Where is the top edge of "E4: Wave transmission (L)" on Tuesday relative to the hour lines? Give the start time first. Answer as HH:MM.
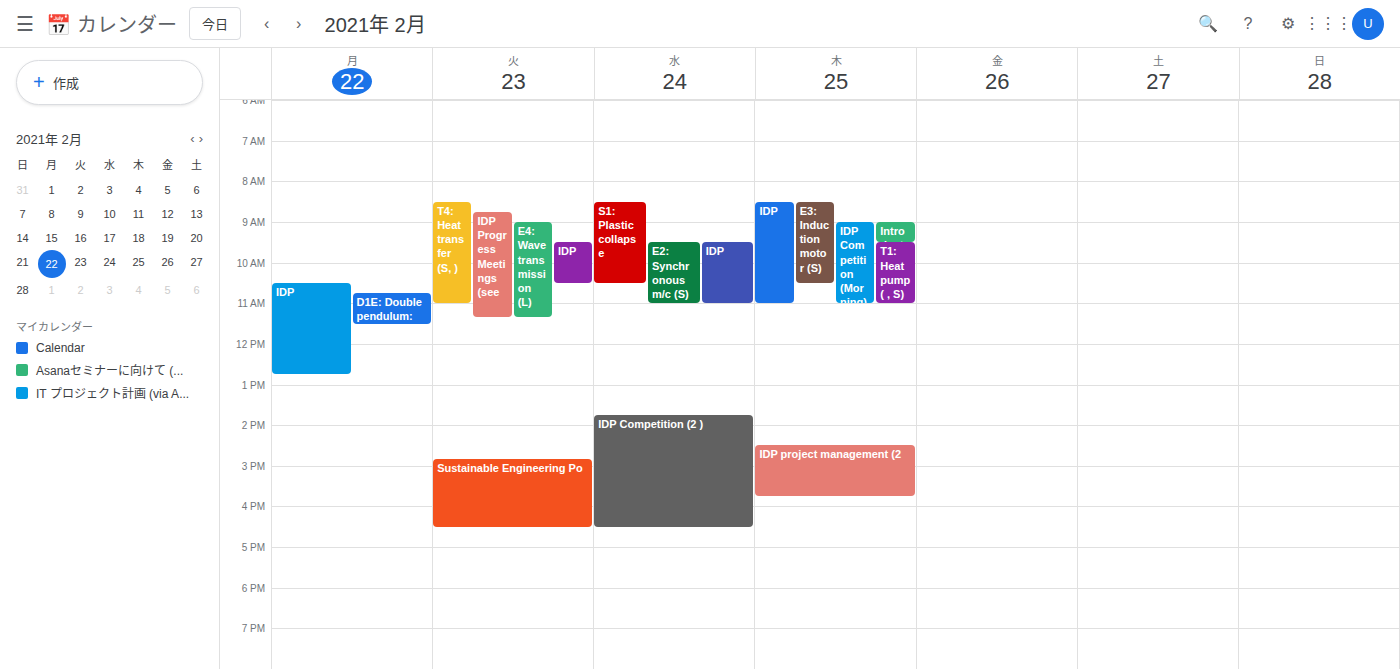
09:00 -- exactly on the 09:00 line.